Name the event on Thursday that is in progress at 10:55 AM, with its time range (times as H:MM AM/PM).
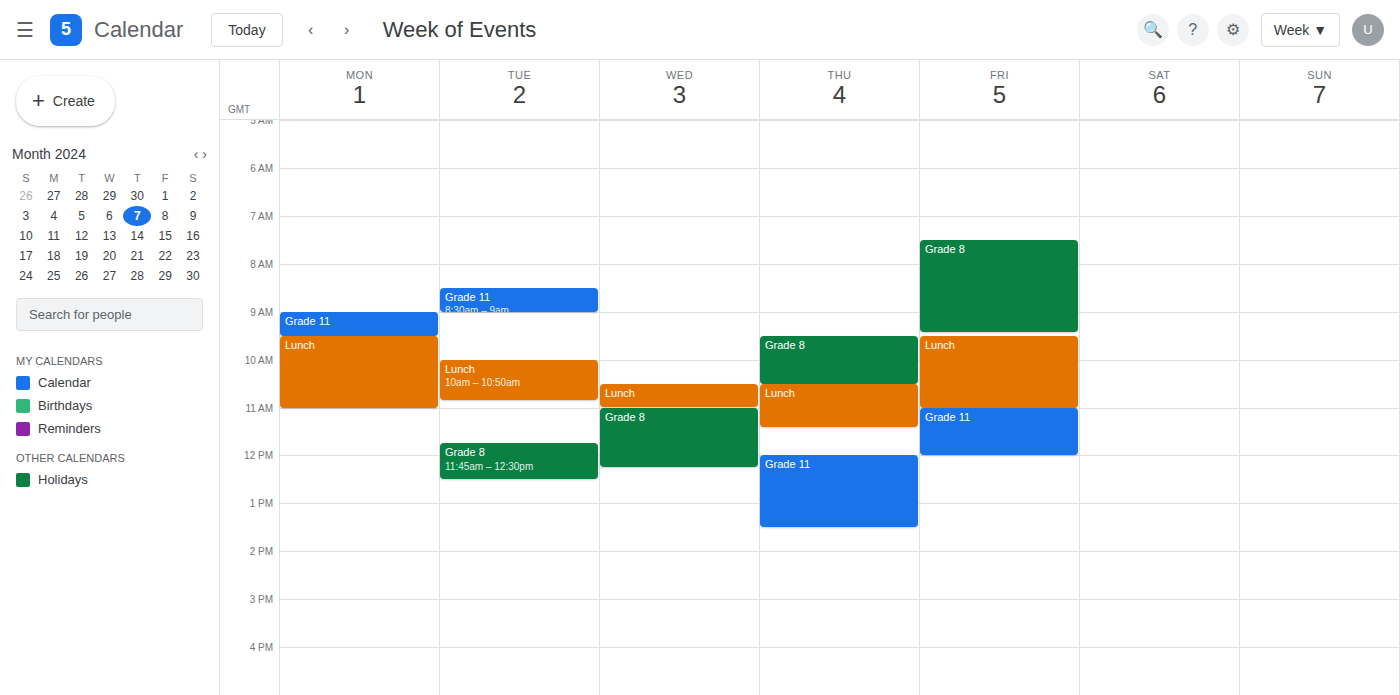
"Lunch", 10:30 AM to 11:25 AM